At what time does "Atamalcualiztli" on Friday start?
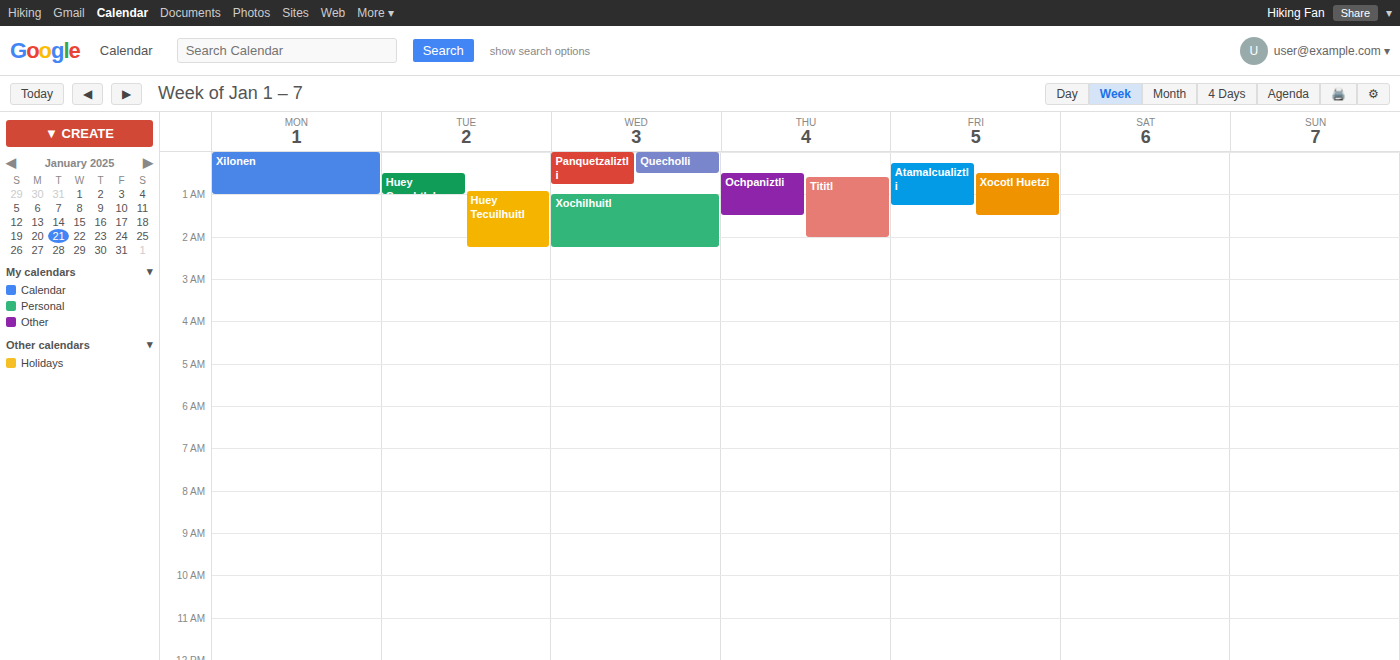
00:15